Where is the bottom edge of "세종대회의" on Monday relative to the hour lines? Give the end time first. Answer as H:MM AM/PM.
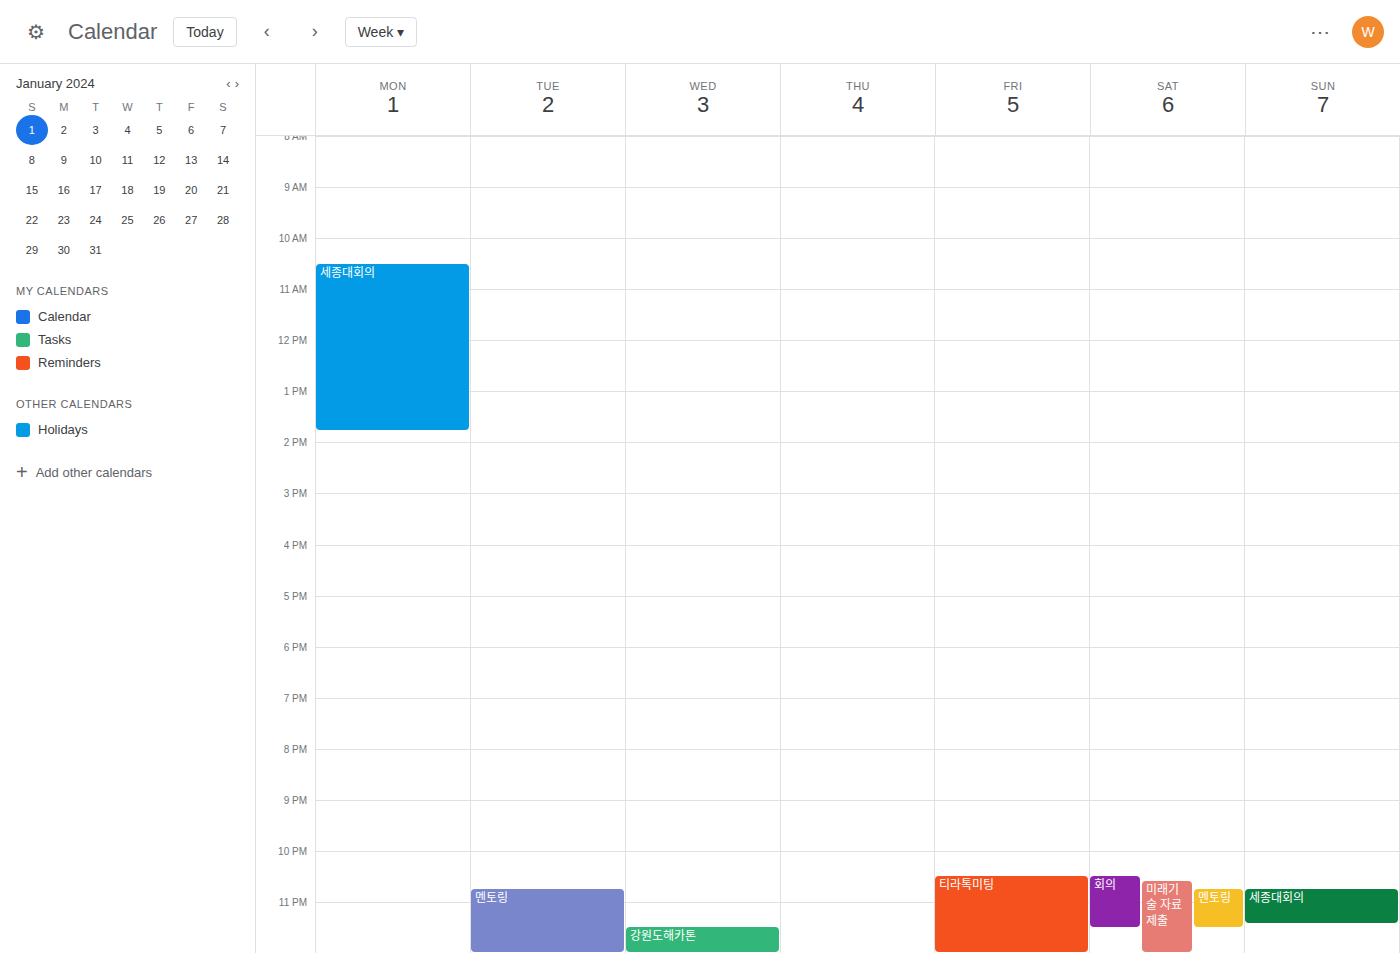
1:45 PM -- neither: three quarters of the way from the 1 PM line to the 2 PM line.